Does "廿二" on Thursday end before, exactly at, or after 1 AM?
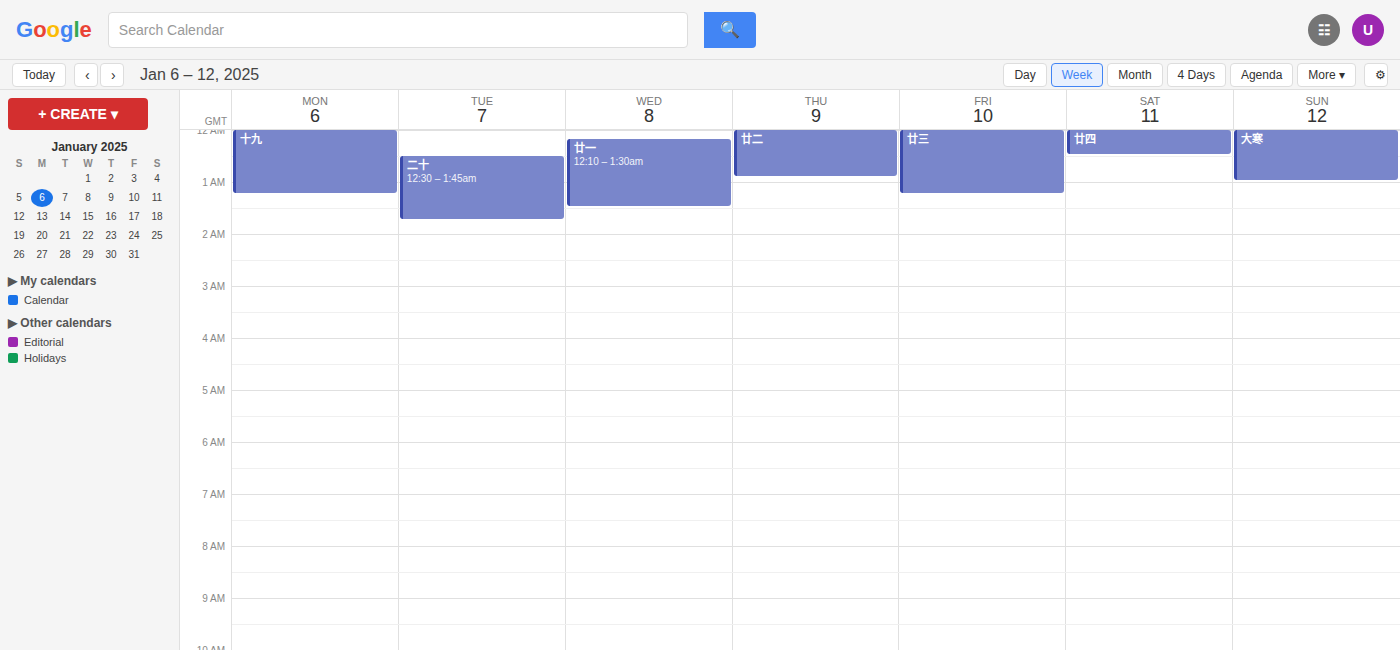
12:55 AM -- before 1 AM, 5 minutes above the 1 AM line.